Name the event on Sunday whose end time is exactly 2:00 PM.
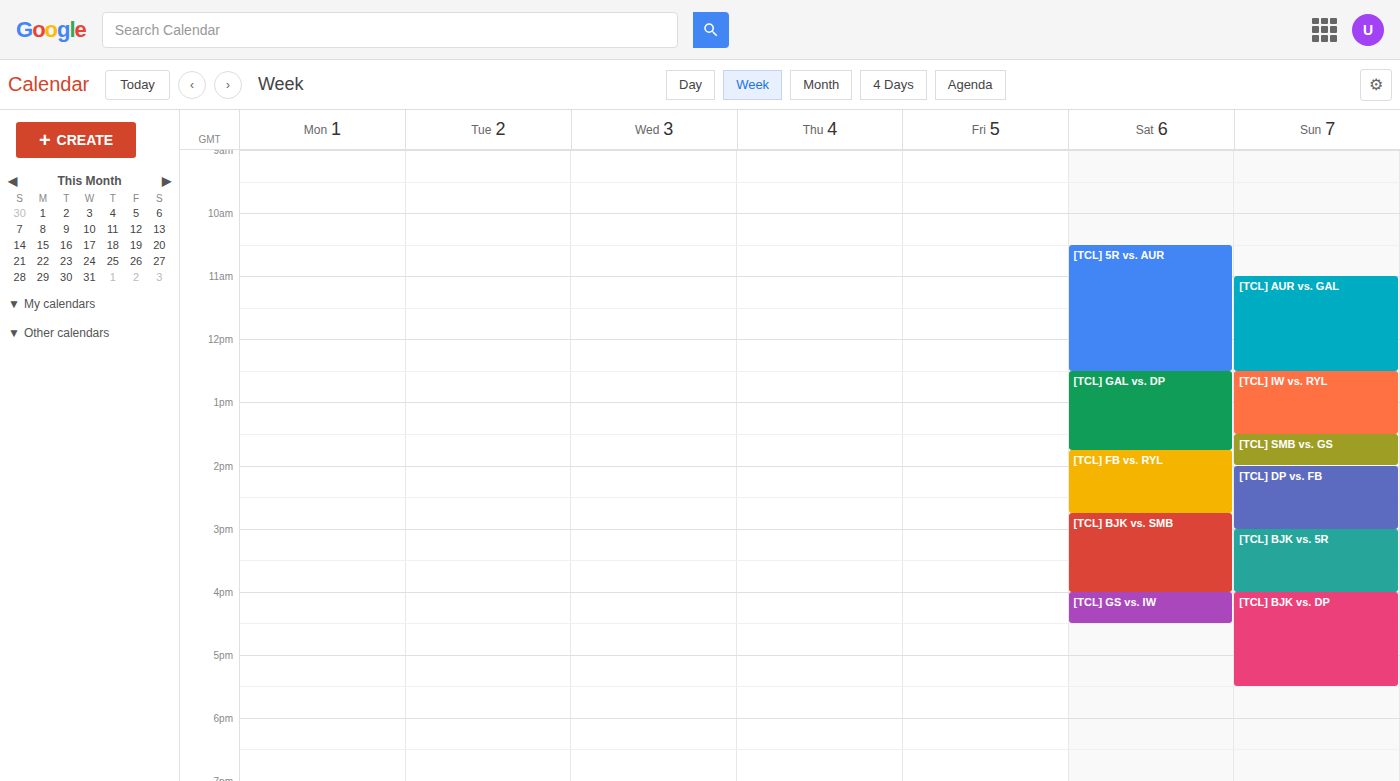
"[TCL] SMB vs. GS"